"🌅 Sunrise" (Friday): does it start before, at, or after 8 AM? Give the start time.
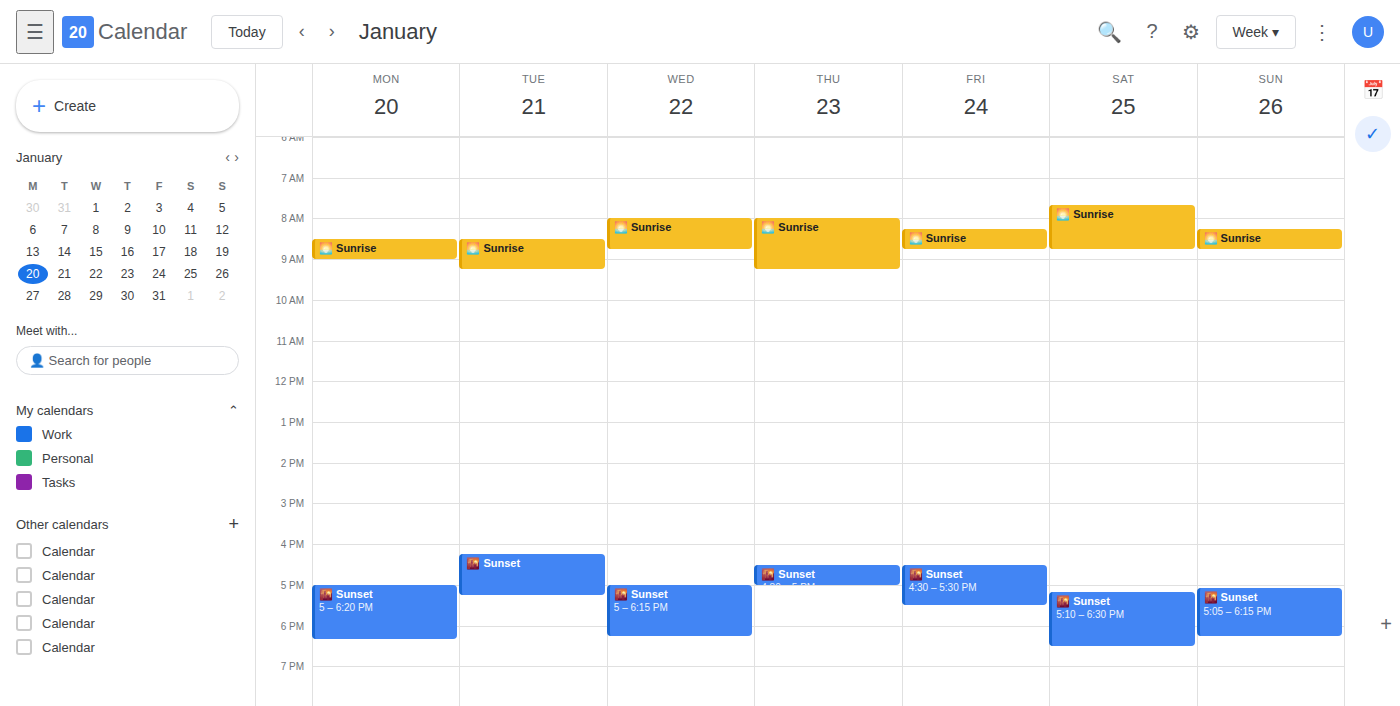
8:15 AM -- after 8 AM, 15 minutes below the 8 AM line.